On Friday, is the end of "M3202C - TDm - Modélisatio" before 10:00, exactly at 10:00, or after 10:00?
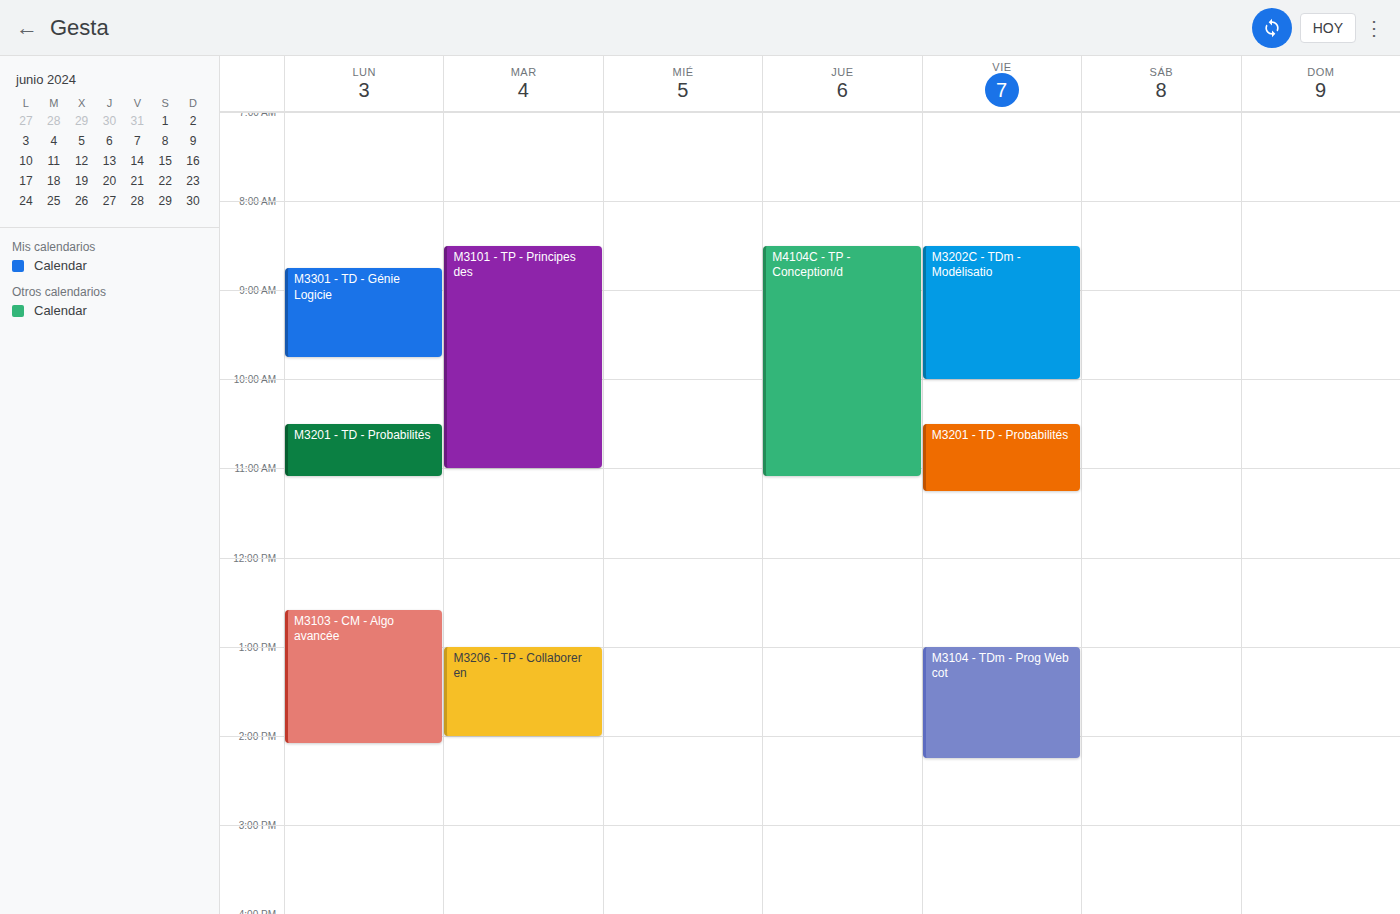
10:00 -- exactly at 10:00, on the 10:00 line.